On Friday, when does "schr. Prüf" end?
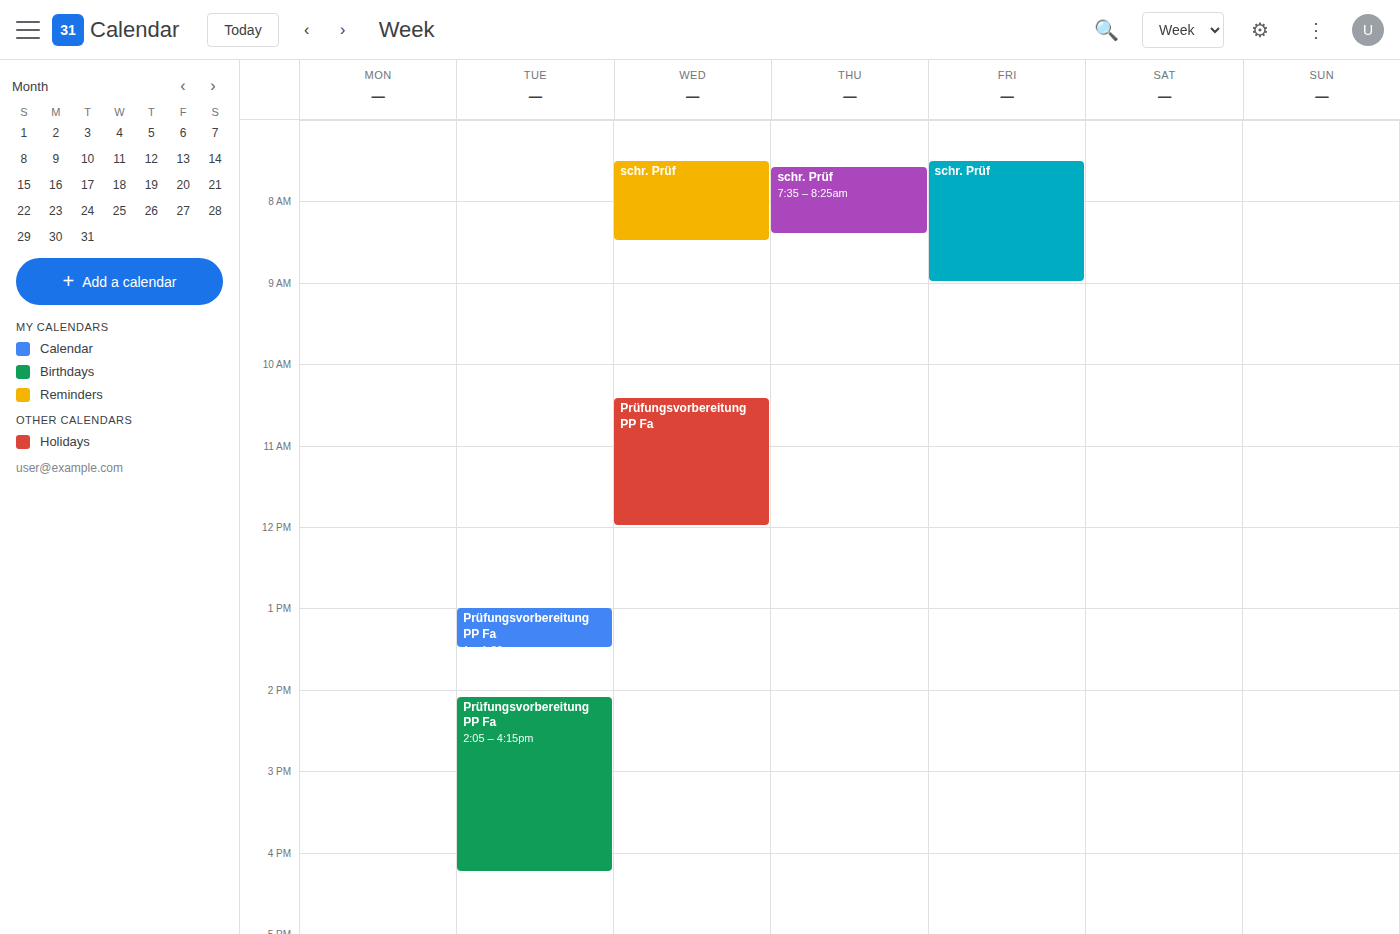
9:00 AM